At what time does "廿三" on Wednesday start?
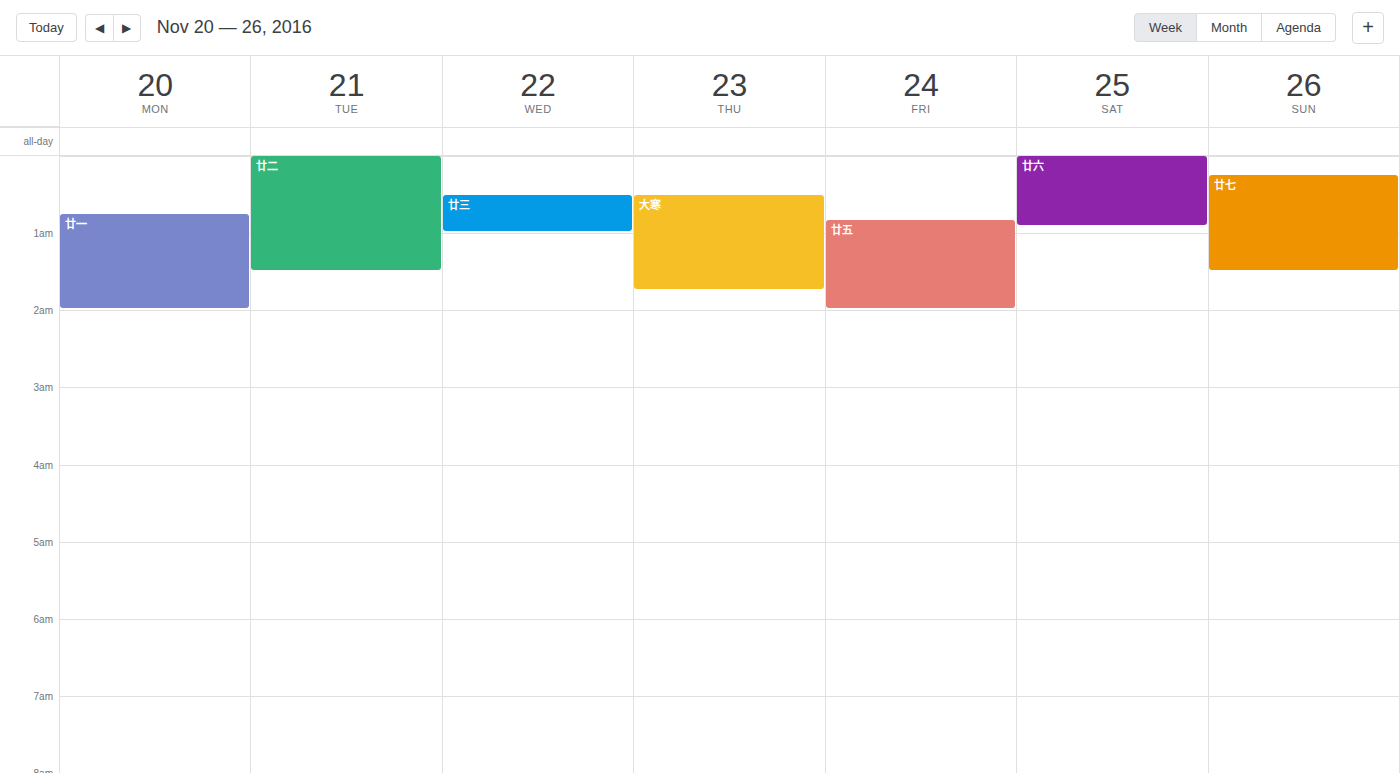
12:30 AM